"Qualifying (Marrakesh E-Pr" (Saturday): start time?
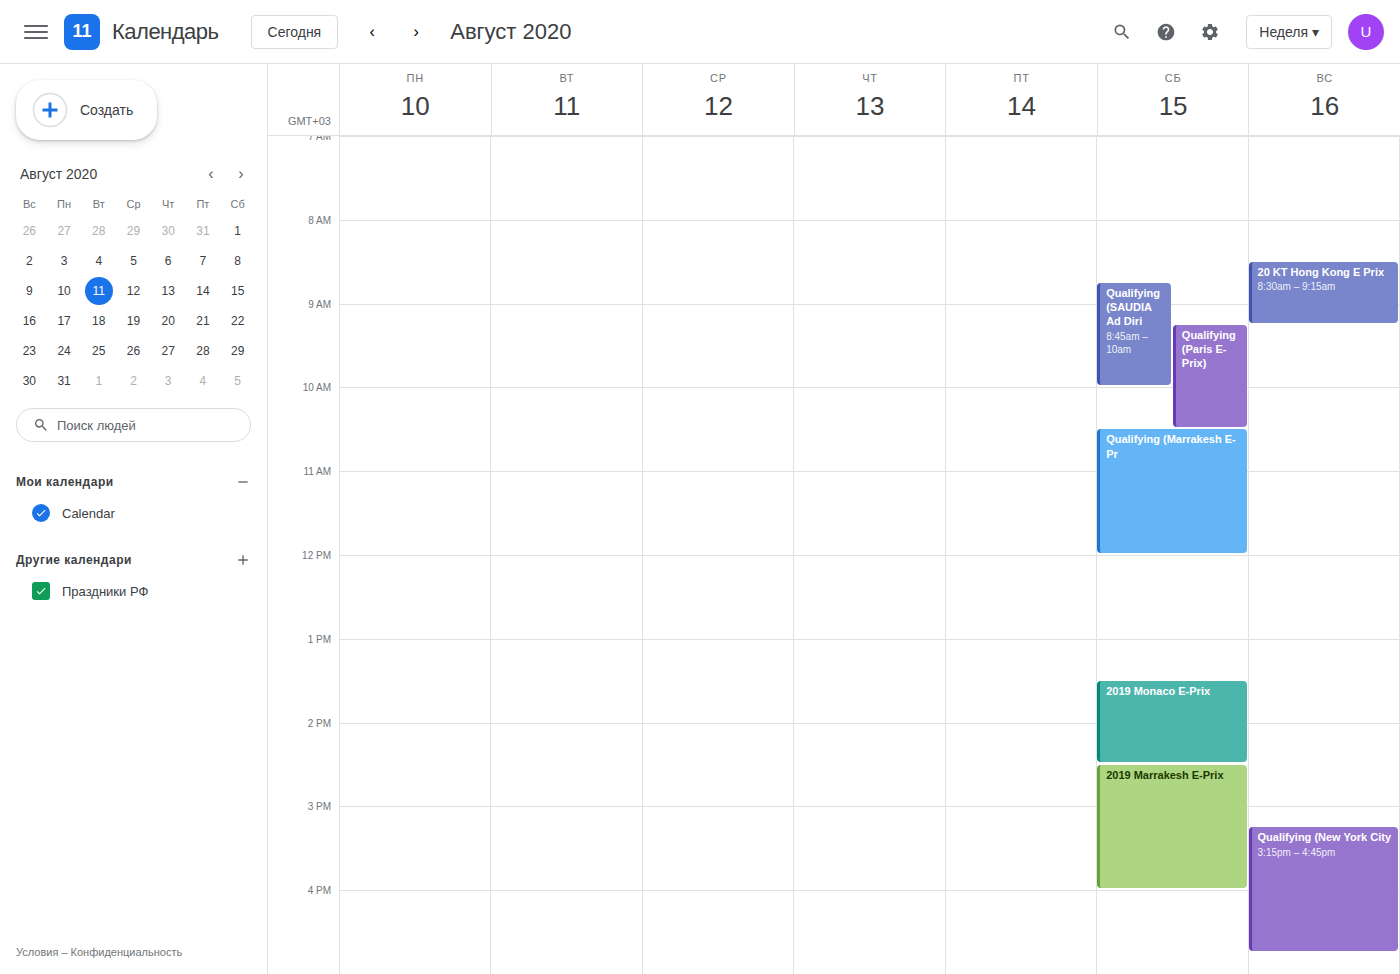
10:30 AM